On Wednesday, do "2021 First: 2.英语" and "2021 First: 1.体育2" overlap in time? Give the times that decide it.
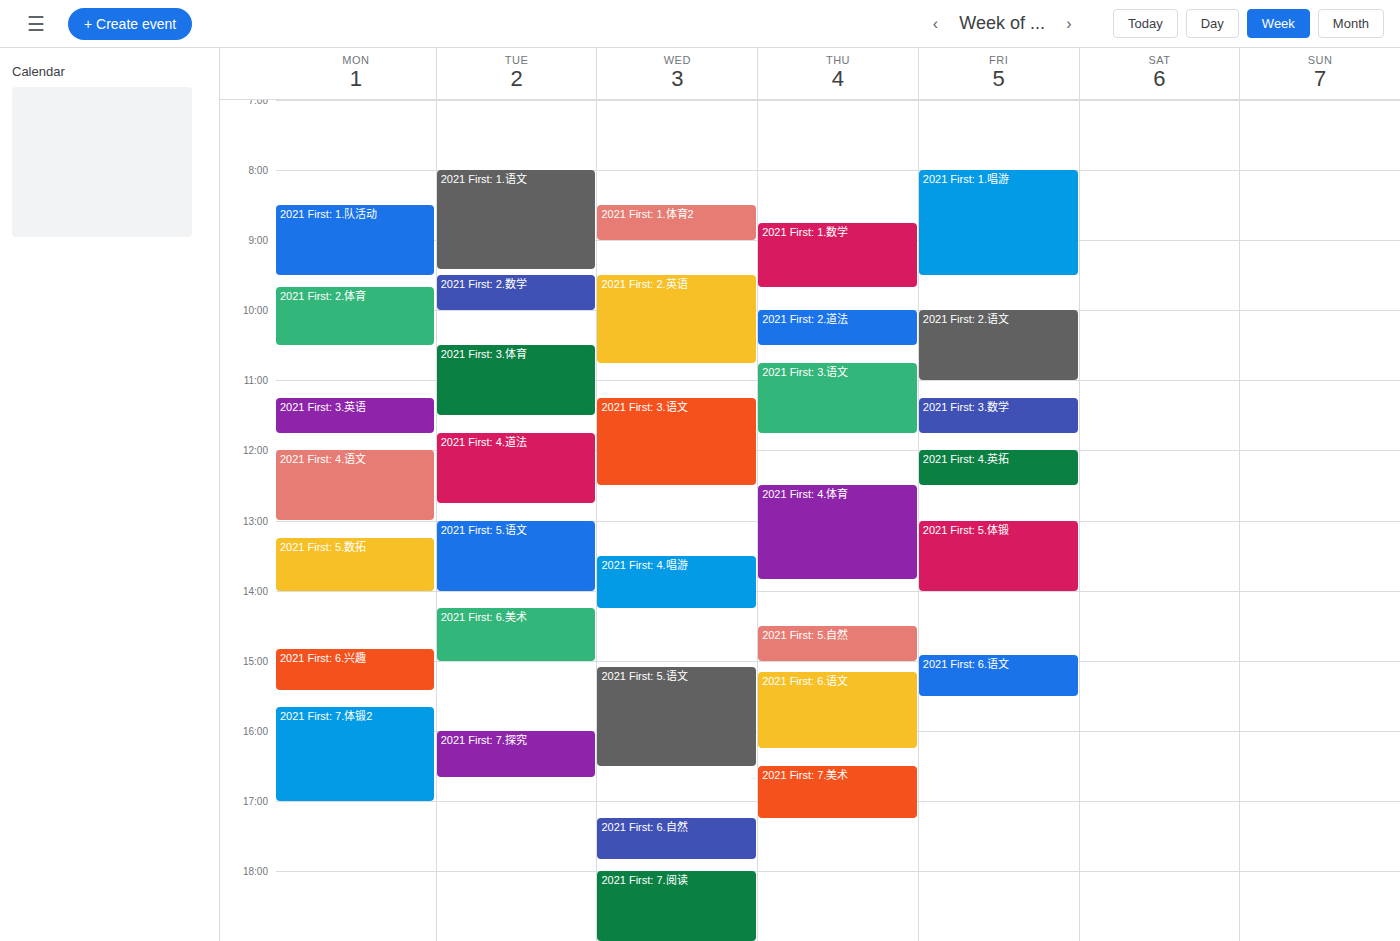
"2021 First: 1.体育2" ends at 9:00 AM and "2021 First: 2.英语" starts at 9:30 AM -- no overlap.